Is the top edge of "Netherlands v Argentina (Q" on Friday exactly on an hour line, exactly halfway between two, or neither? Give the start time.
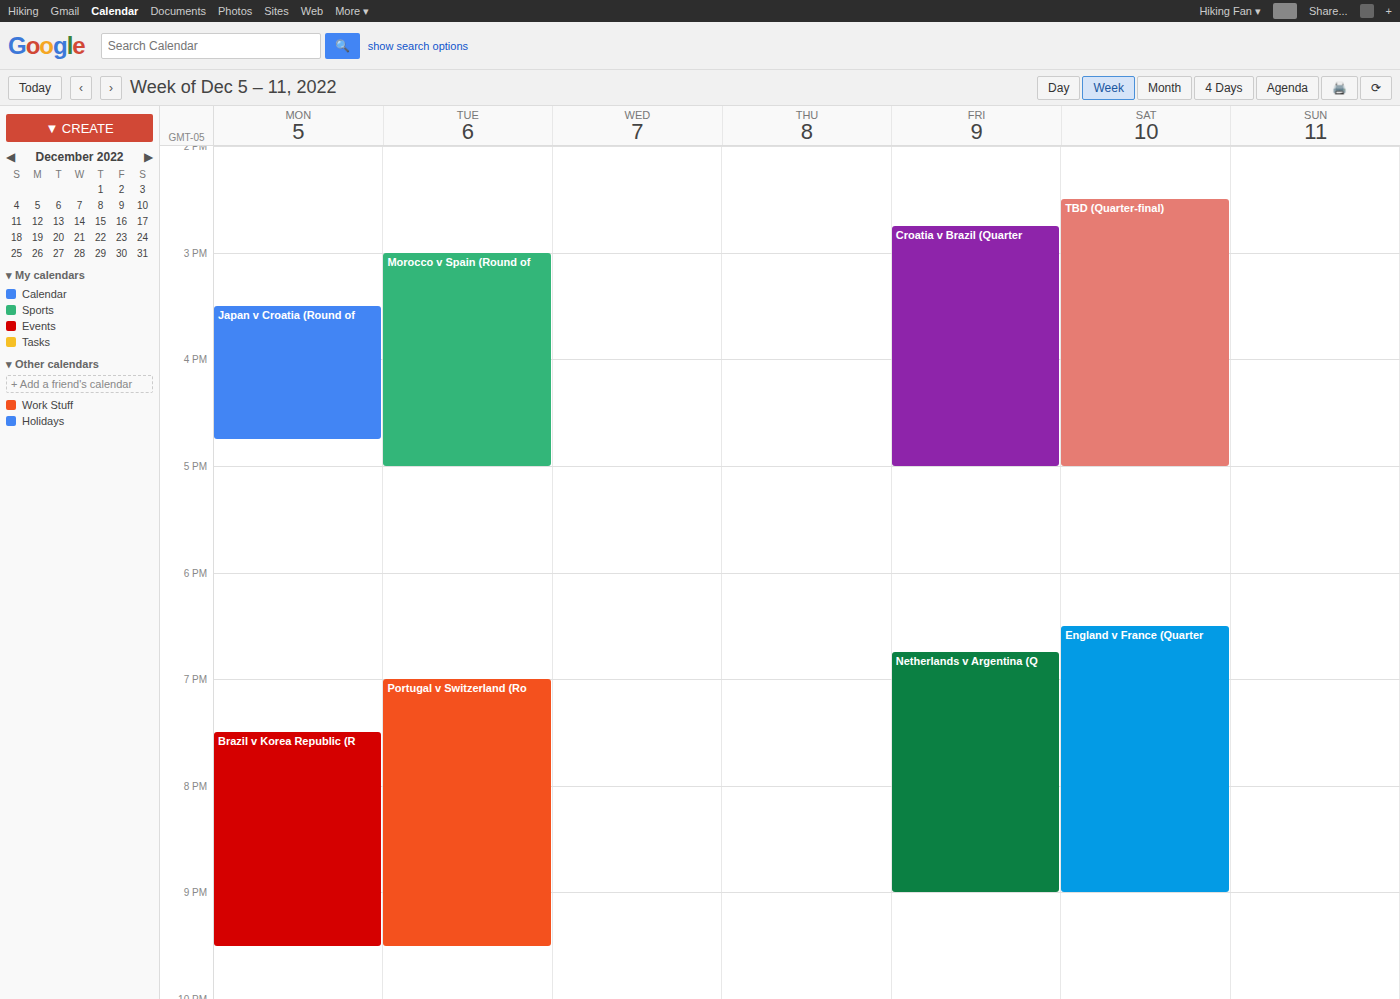
6:45 PM -- neither: three quarters of the way from the 6 PM line to the 7 PM line.